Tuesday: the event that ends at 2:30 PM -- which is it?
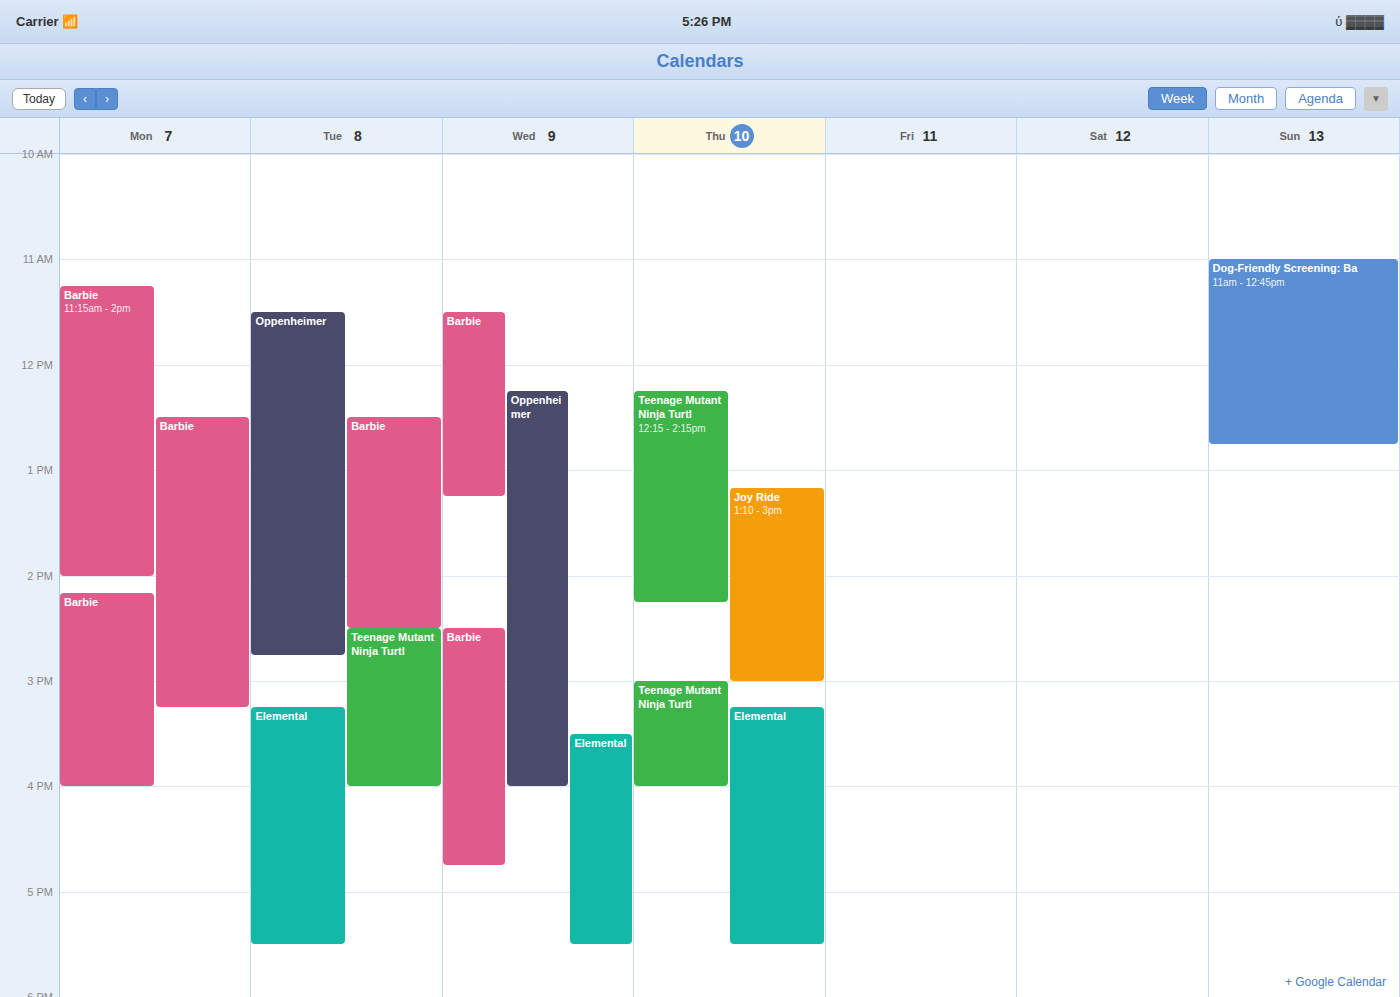
"Barbie"